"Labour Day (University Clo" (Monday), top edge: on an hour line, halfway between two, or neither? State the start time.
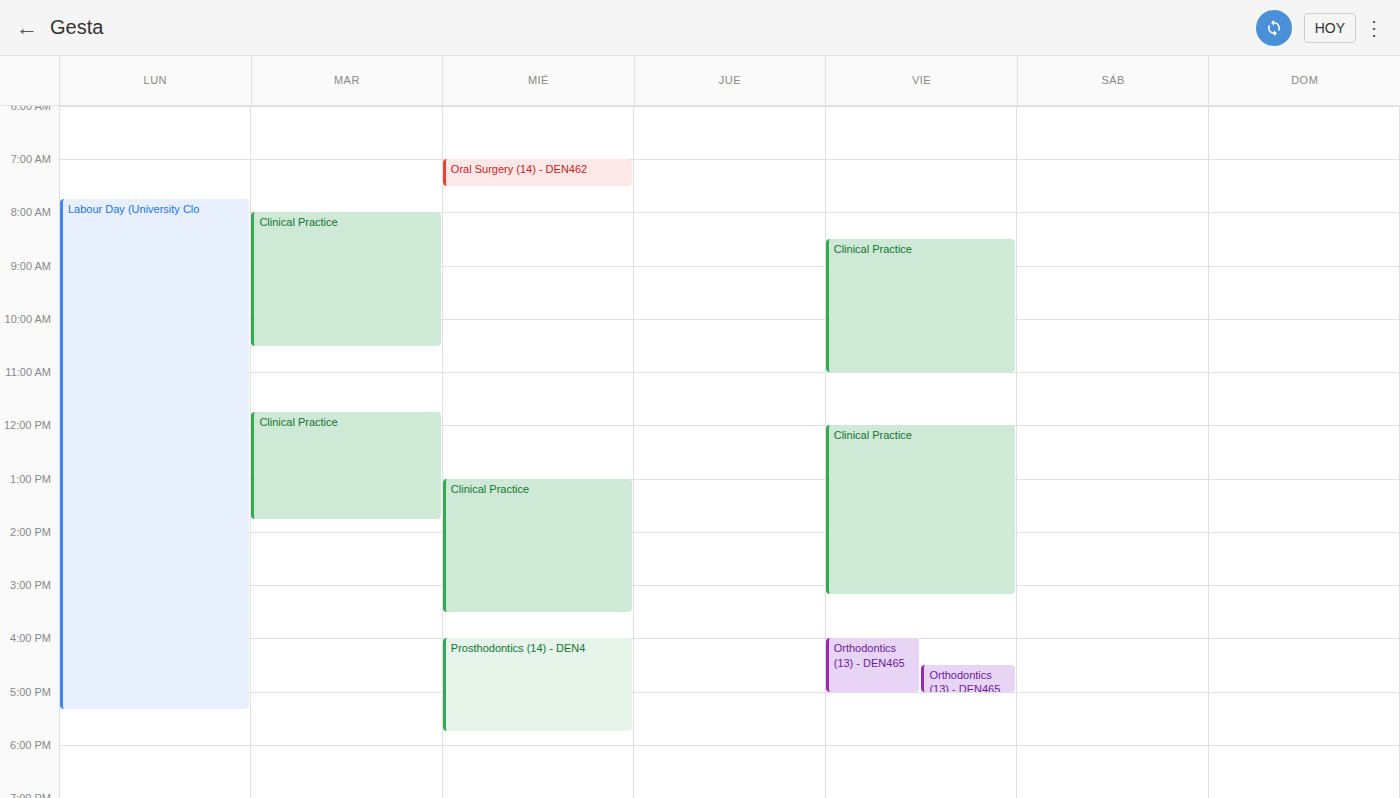
7:45 AM -- neither: three quarters of the way from the 7 AM line to the 8 AM line.